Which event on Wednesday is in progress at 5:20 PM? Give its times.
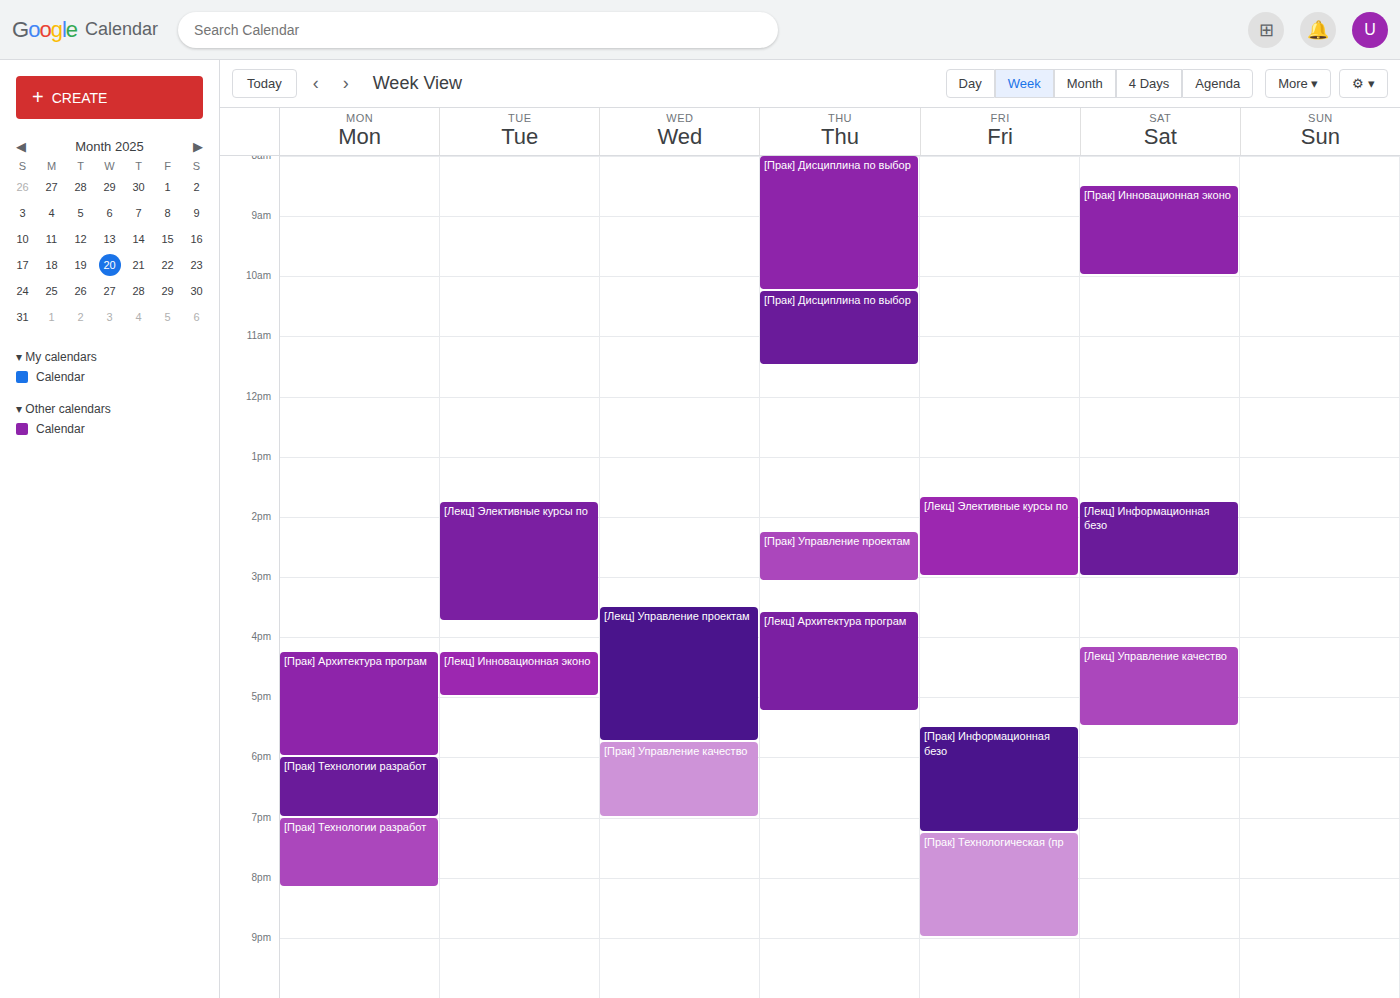
"[Лекц] Управление проектам", 3:30 PM to 5:45 PM